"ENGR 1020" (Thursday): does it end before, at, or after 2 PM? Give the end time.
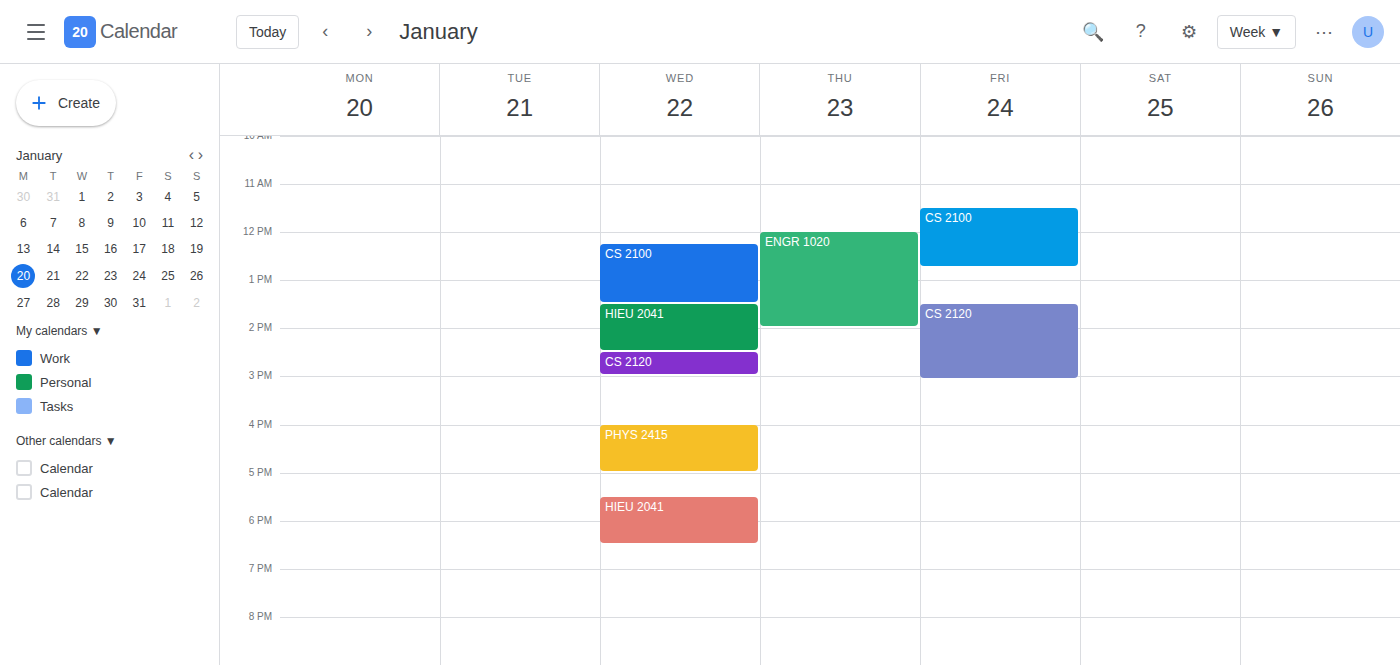
2:00 PM -- exactly at 2 PM, on the 2 PM line.